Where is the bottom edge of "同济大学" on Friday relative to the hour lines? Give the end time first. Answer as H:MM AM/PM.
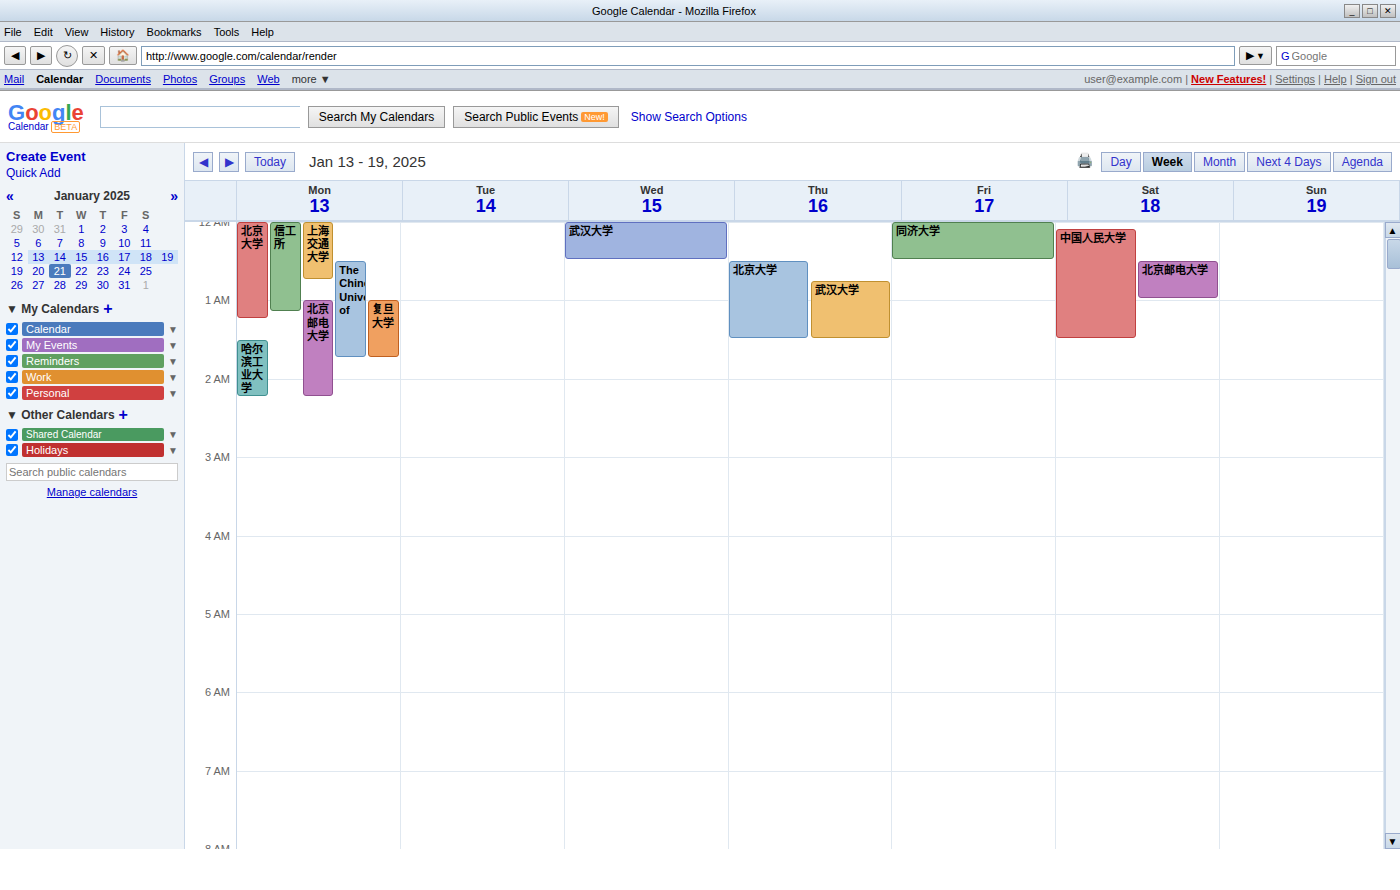
12:30 AM -- halfway between the 12 AM and 1 AM lines.